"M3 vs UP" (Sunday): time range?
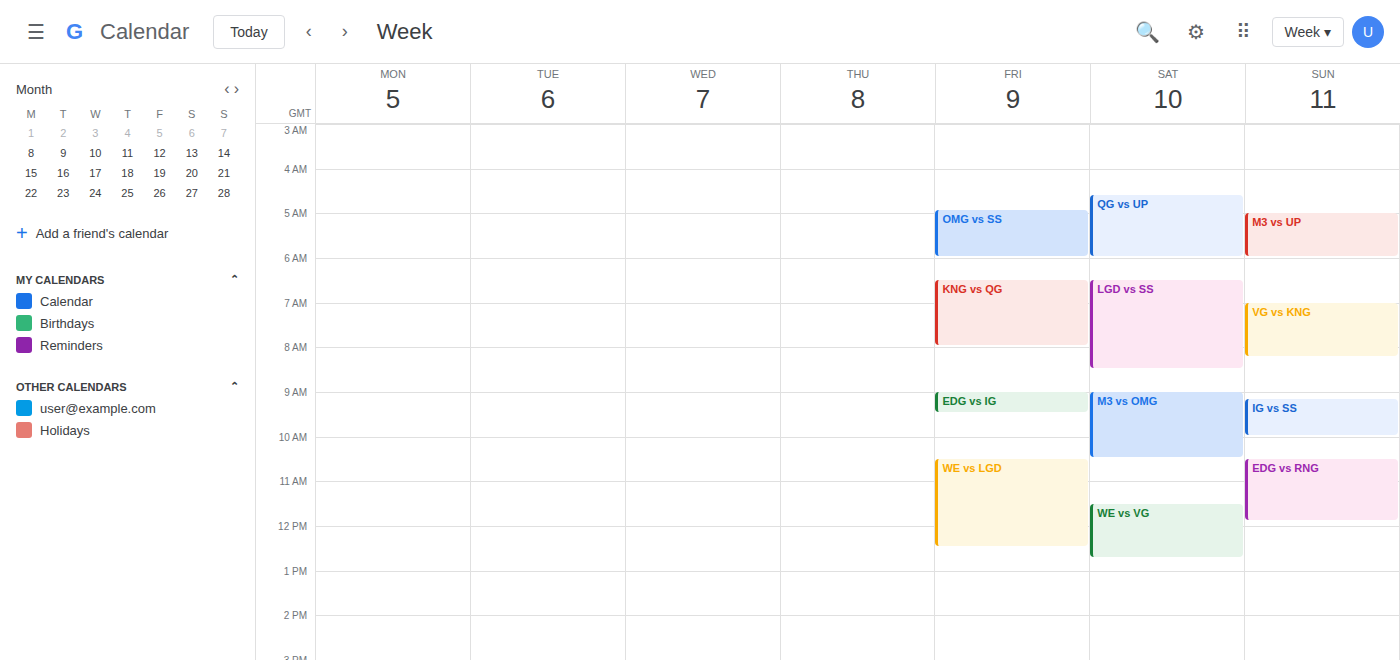
5:00 AM to 6:00 AM